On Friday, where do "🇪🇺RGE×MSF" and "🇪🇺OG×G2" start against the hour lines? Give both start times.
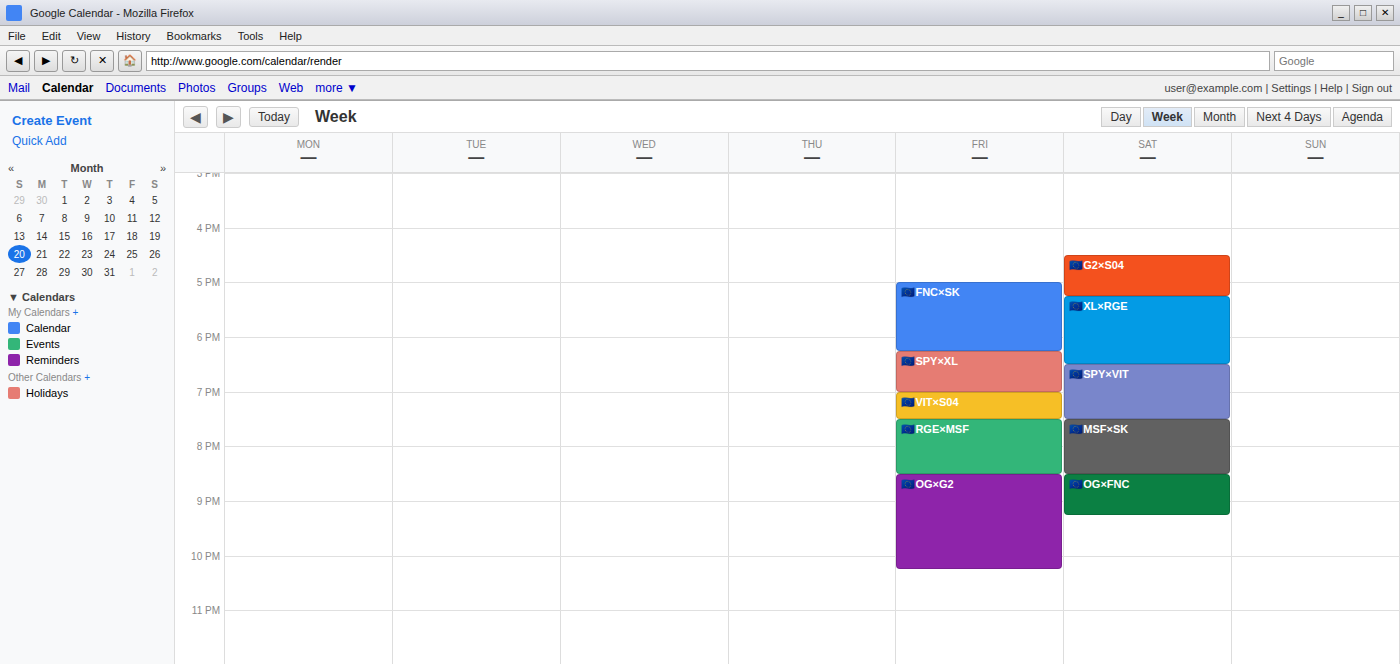
"🇪🇺RGE×MSF": 7:30 PM, halfway between the 7 PM and 8 PM lines. "🇪🇺OG×G2": 8:30 PM, halfway between the 8 PM and 9 PM lines.